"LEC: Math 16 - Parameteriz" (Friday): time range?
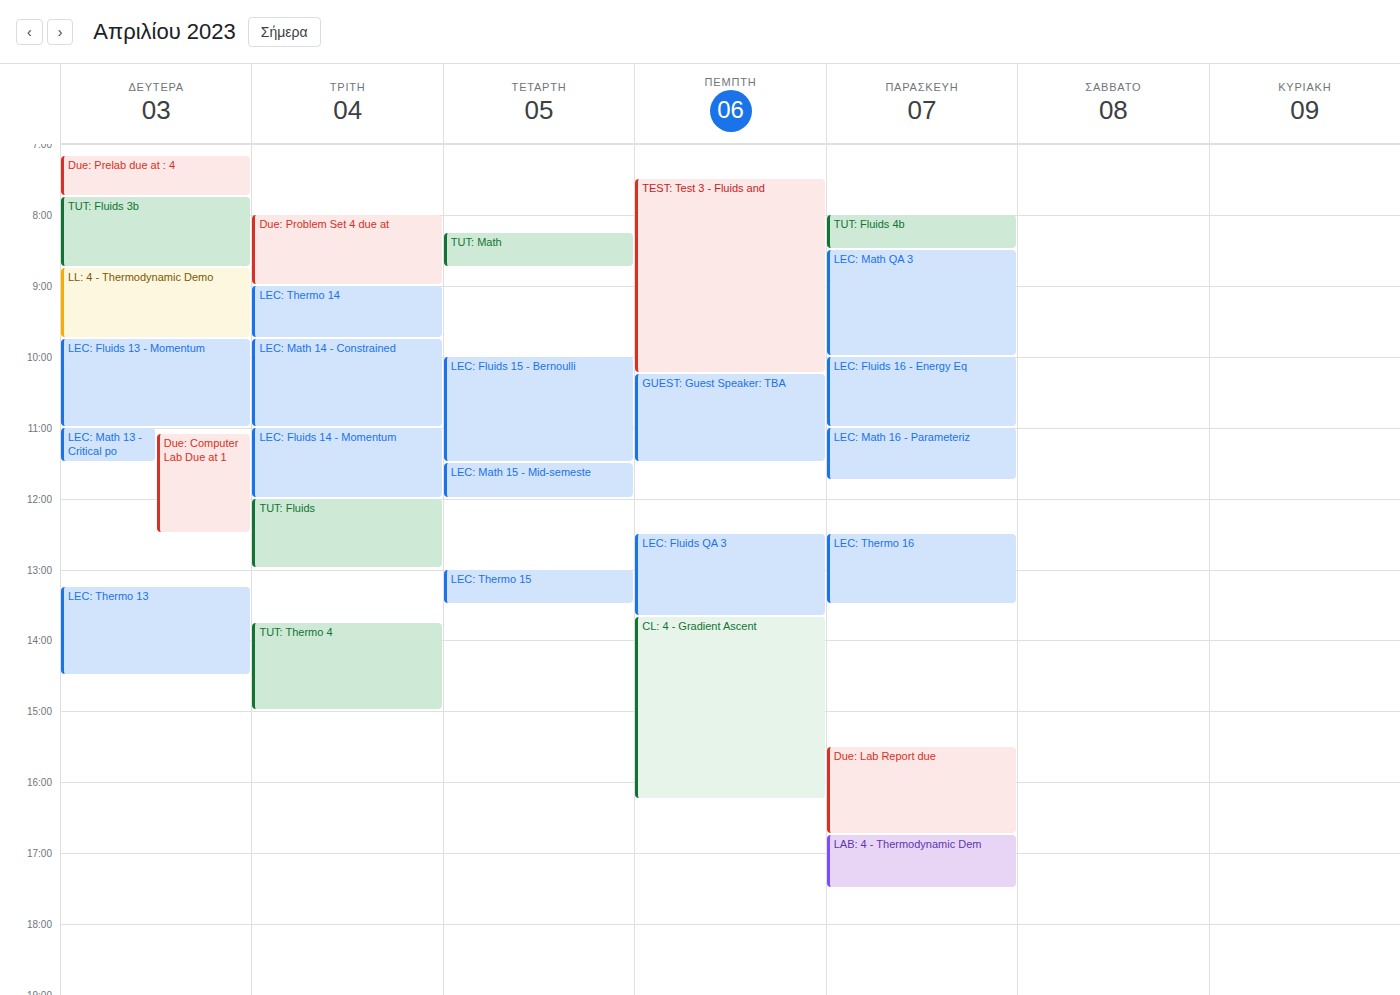
11:00 AM to 11:45 AM